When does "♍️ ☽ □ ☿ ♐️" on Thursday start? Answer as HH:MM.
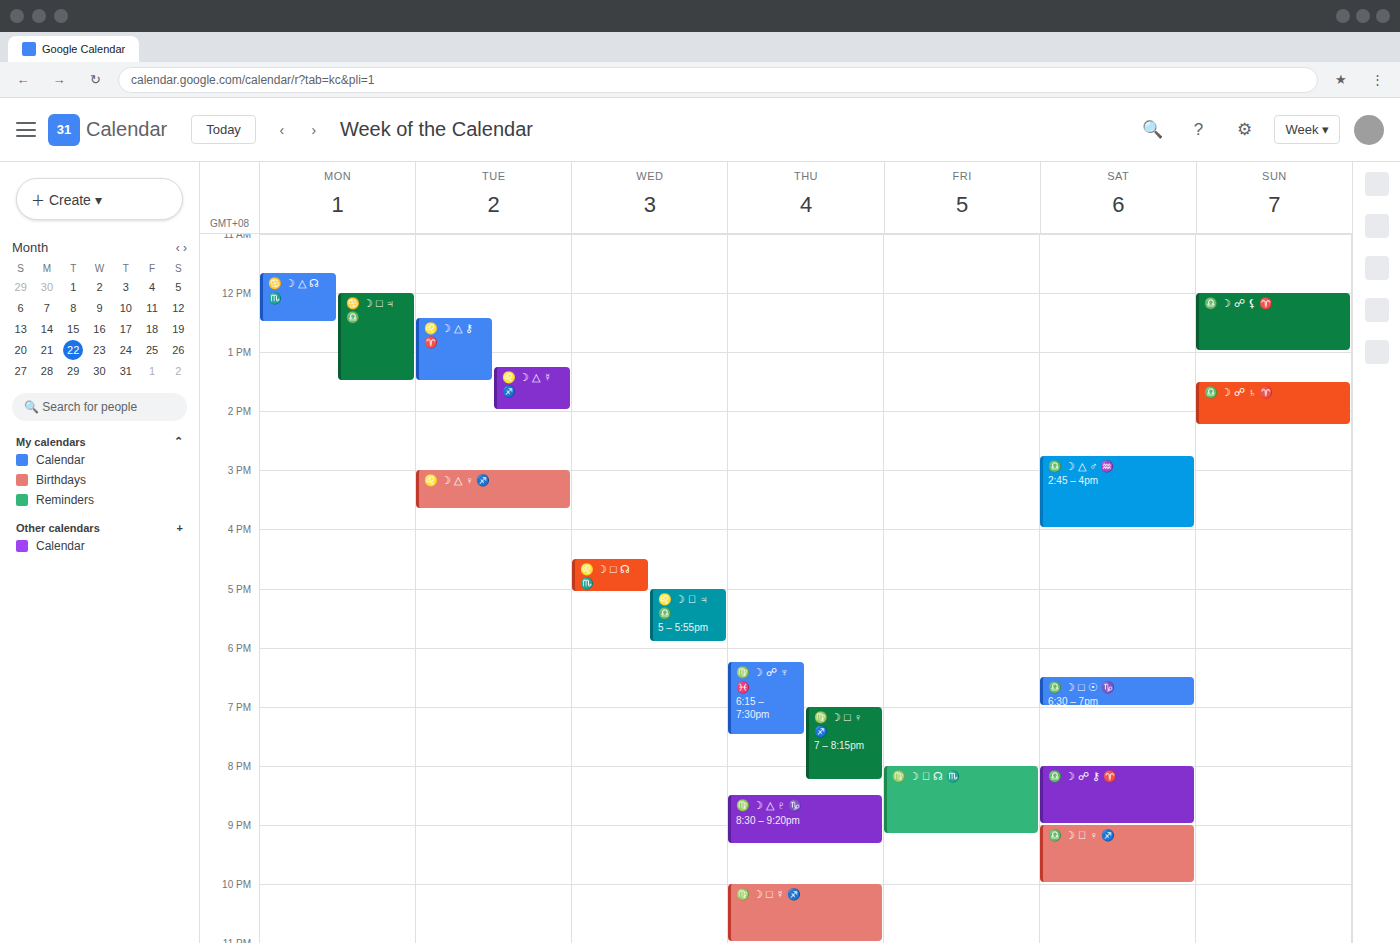
22:00